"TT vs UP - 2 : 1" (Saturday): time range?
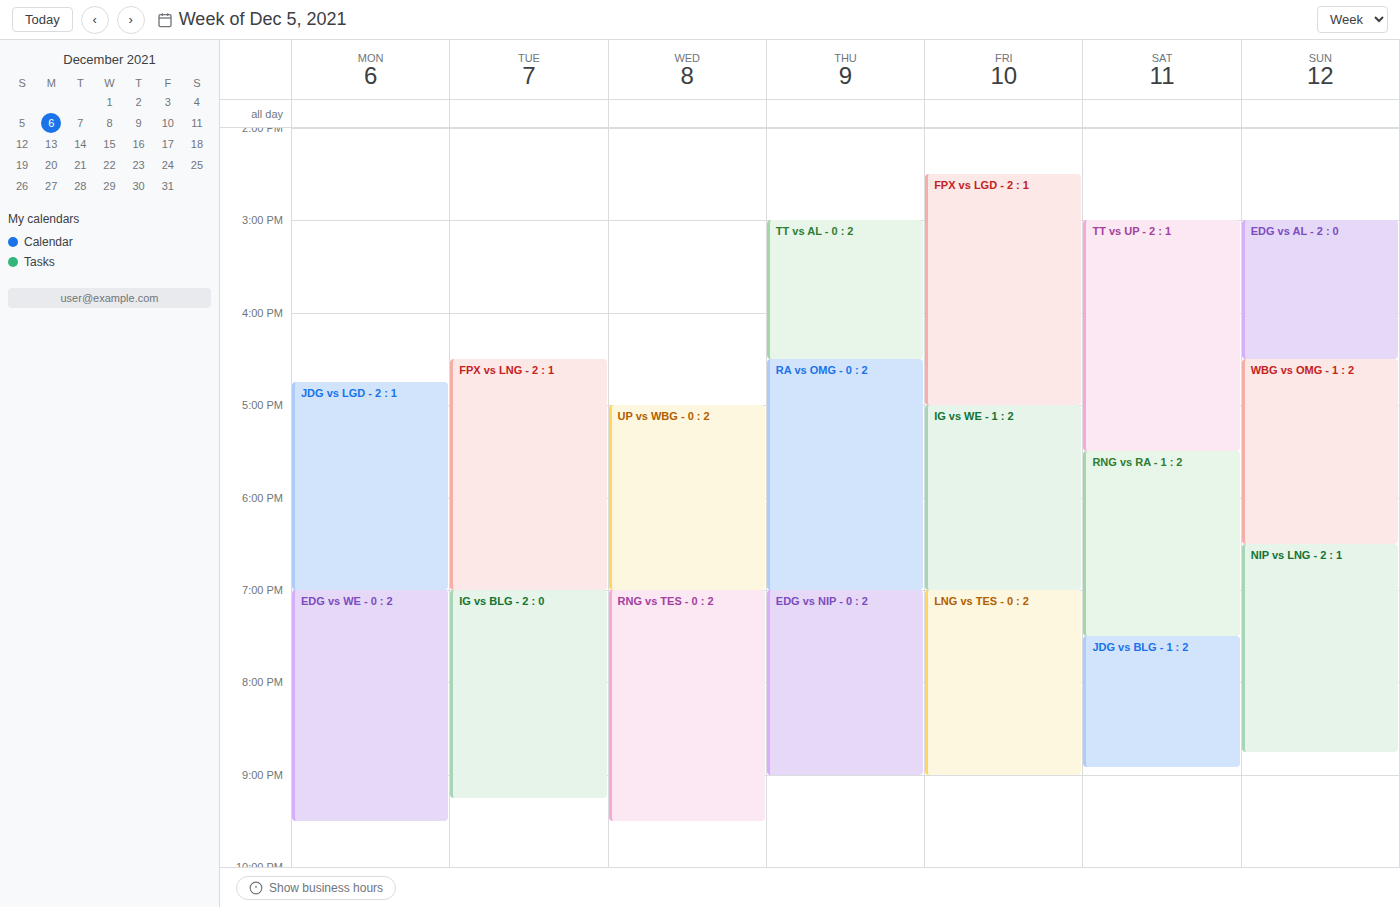
3:00 PM to 5:30 PM